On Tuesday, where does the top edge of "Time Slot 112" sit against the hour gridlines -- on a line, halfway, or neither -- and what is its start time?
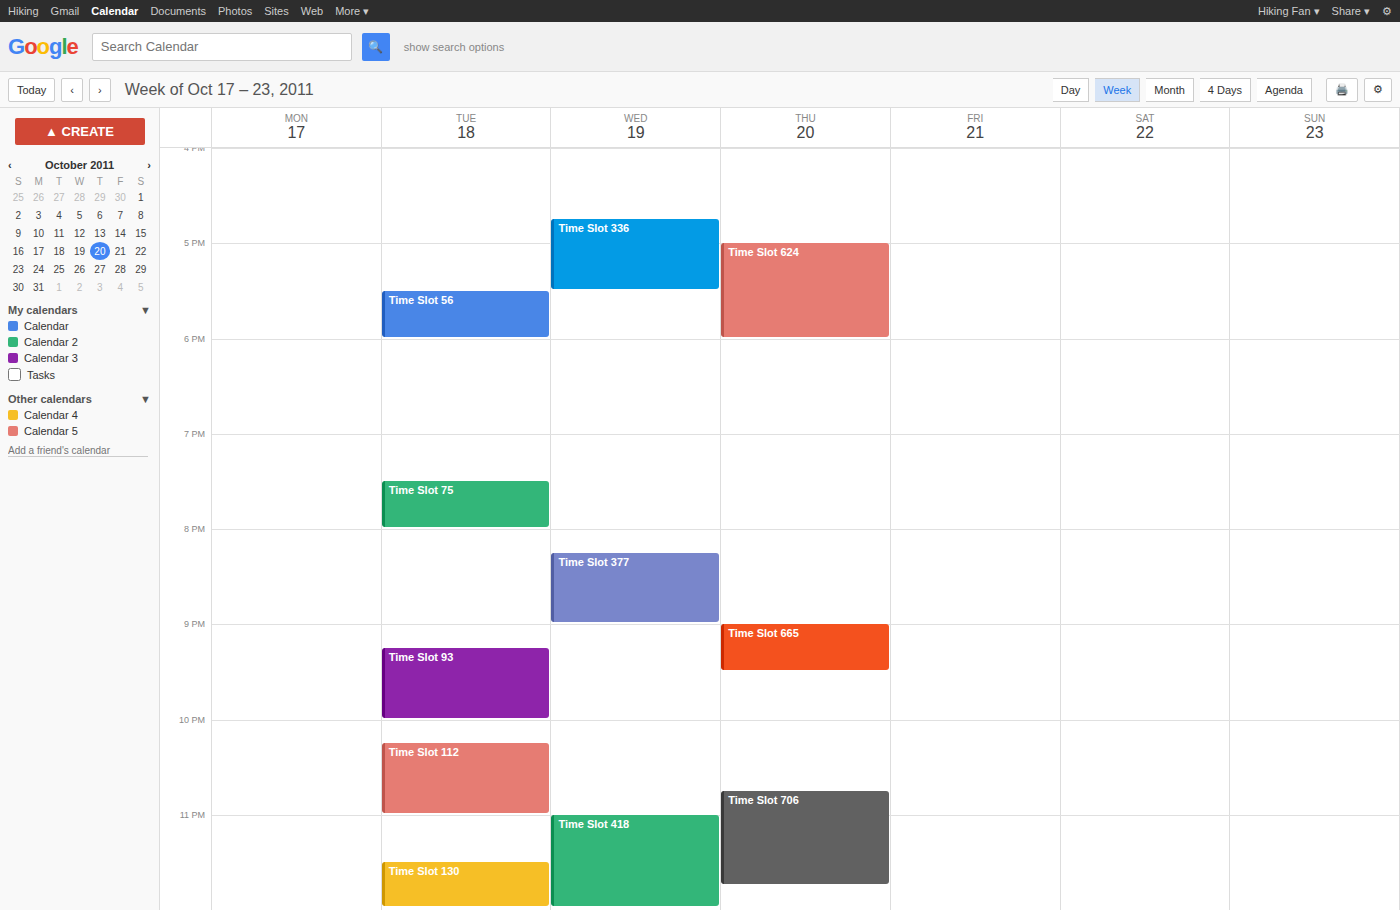
10:15 PM -- neither: a quarter of the way from the 10 PM line to the 11 PM line.